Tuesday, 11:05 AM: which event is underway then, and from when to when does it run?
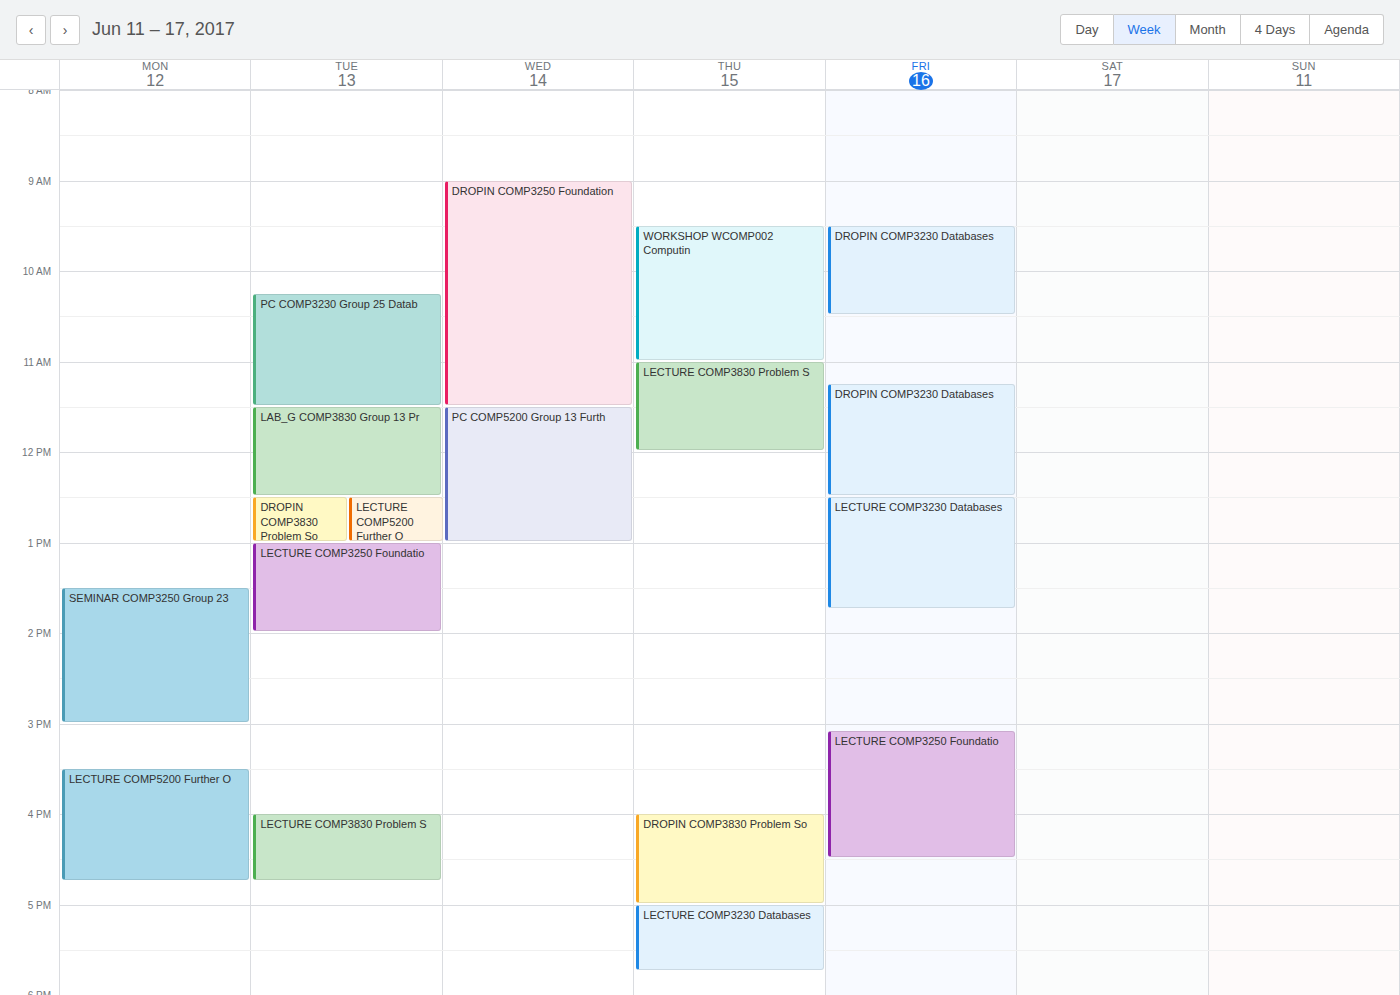
"PC COMP3230 Group 25 Datab", 10:15 AM to 11:30 AM